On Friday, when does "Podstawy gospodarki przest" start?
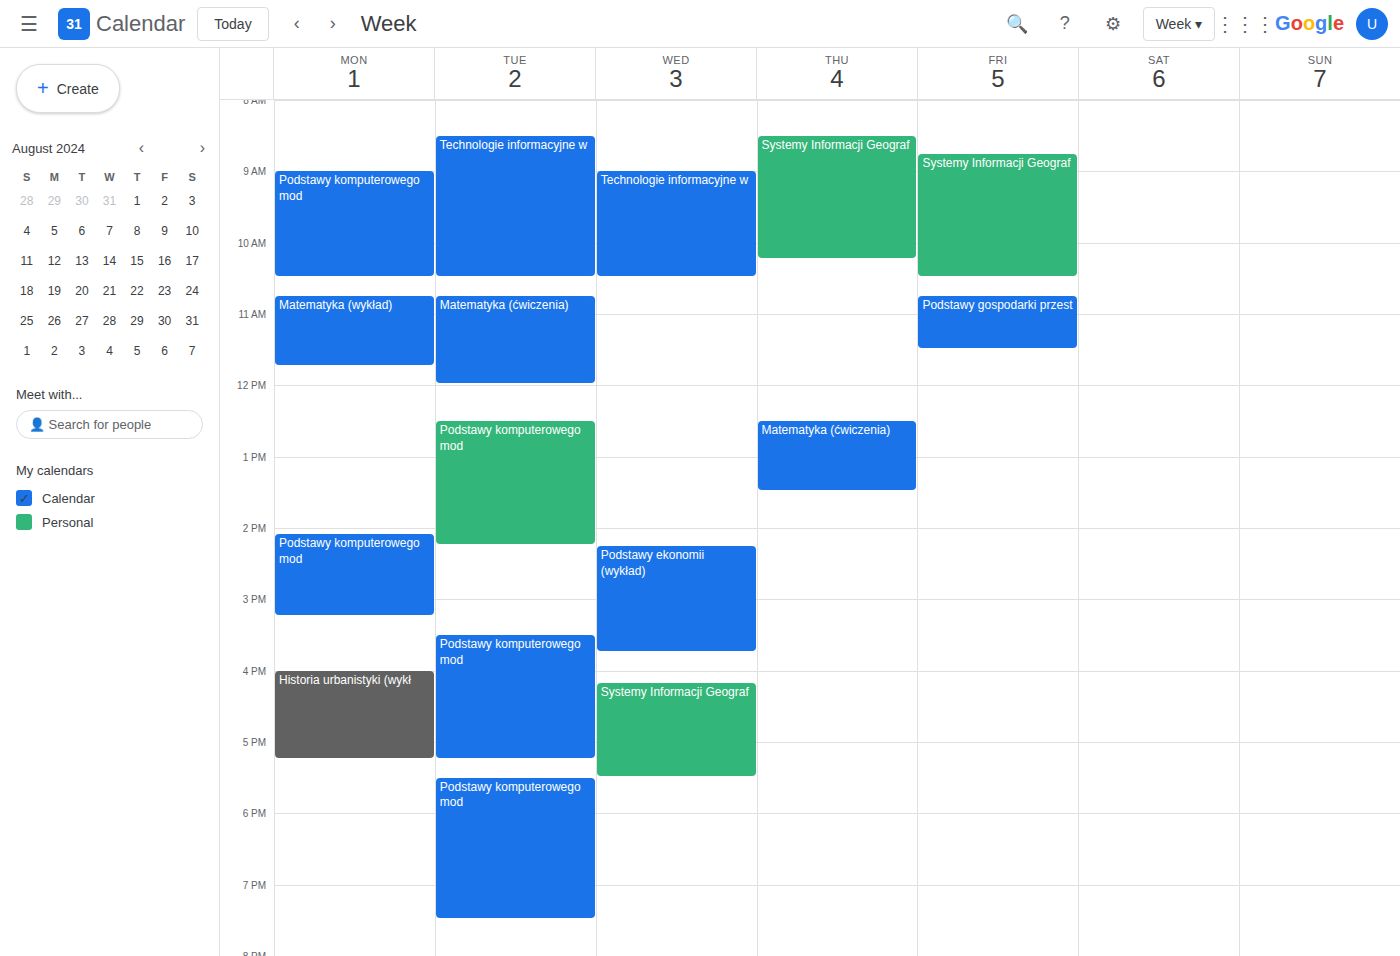
10:45 AM